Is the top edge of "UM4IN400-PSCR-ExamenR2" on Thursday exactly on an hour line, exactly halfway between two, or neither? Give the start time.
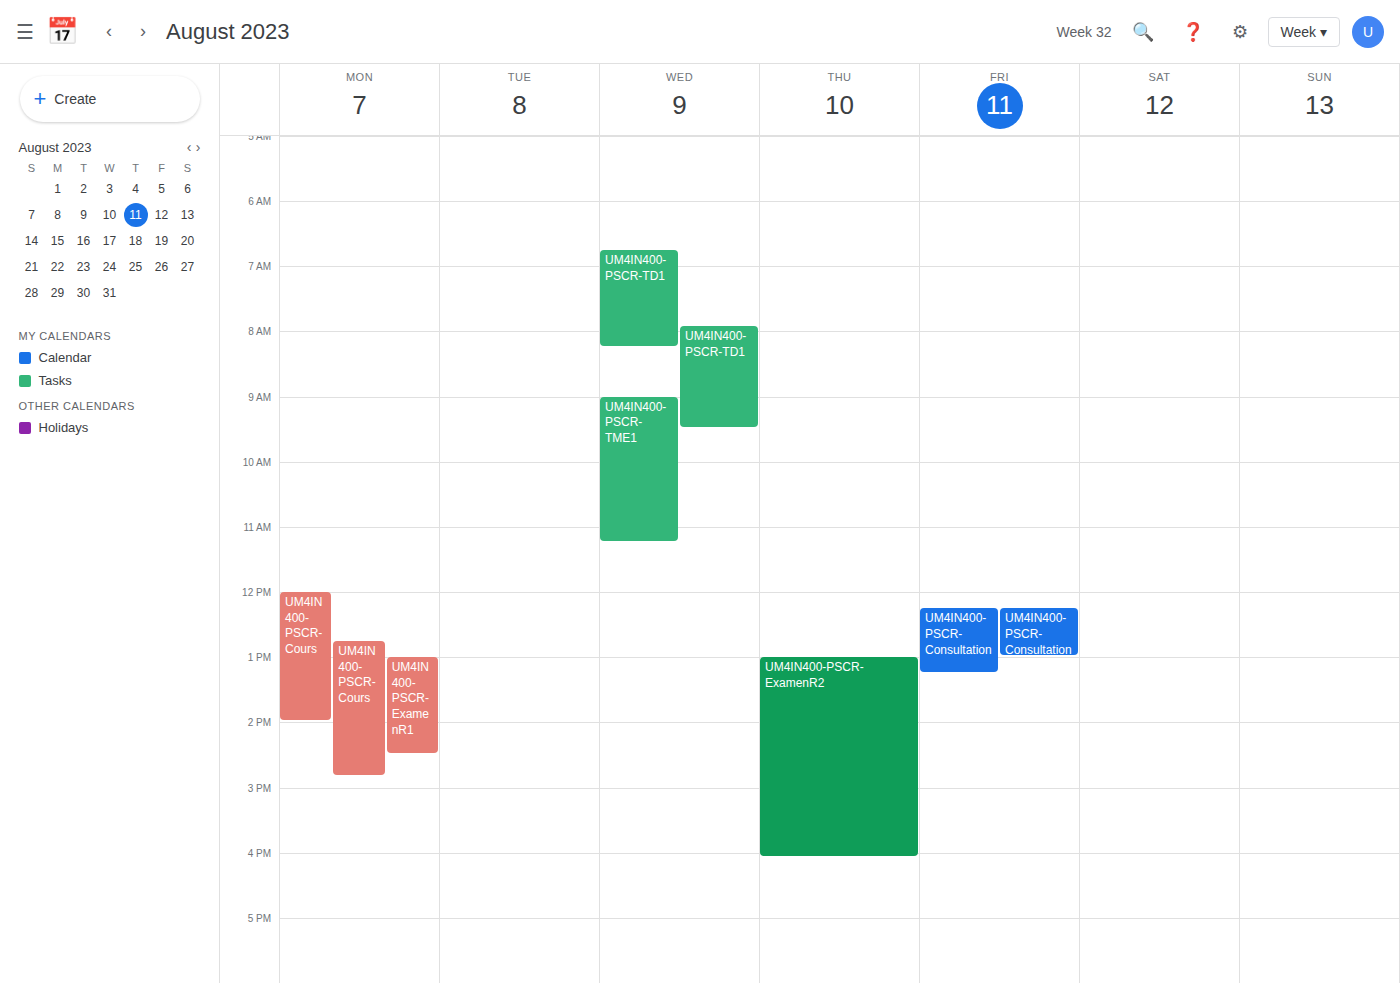
13:00 -- exactly on the 13:00 line.